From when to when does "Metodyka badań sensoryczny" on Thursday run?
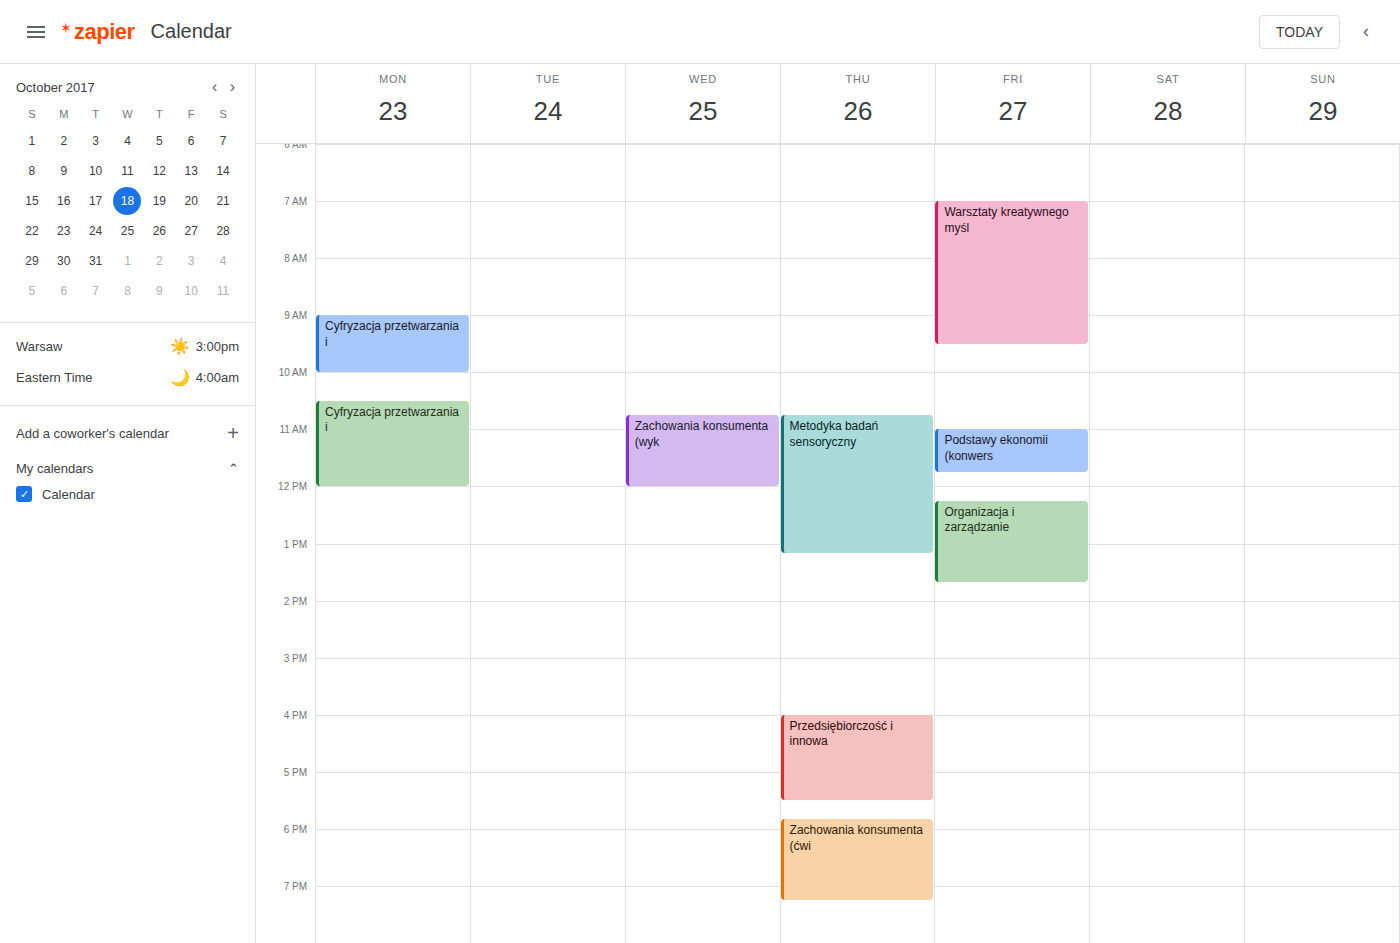
10:45 AM to 1:10 PM